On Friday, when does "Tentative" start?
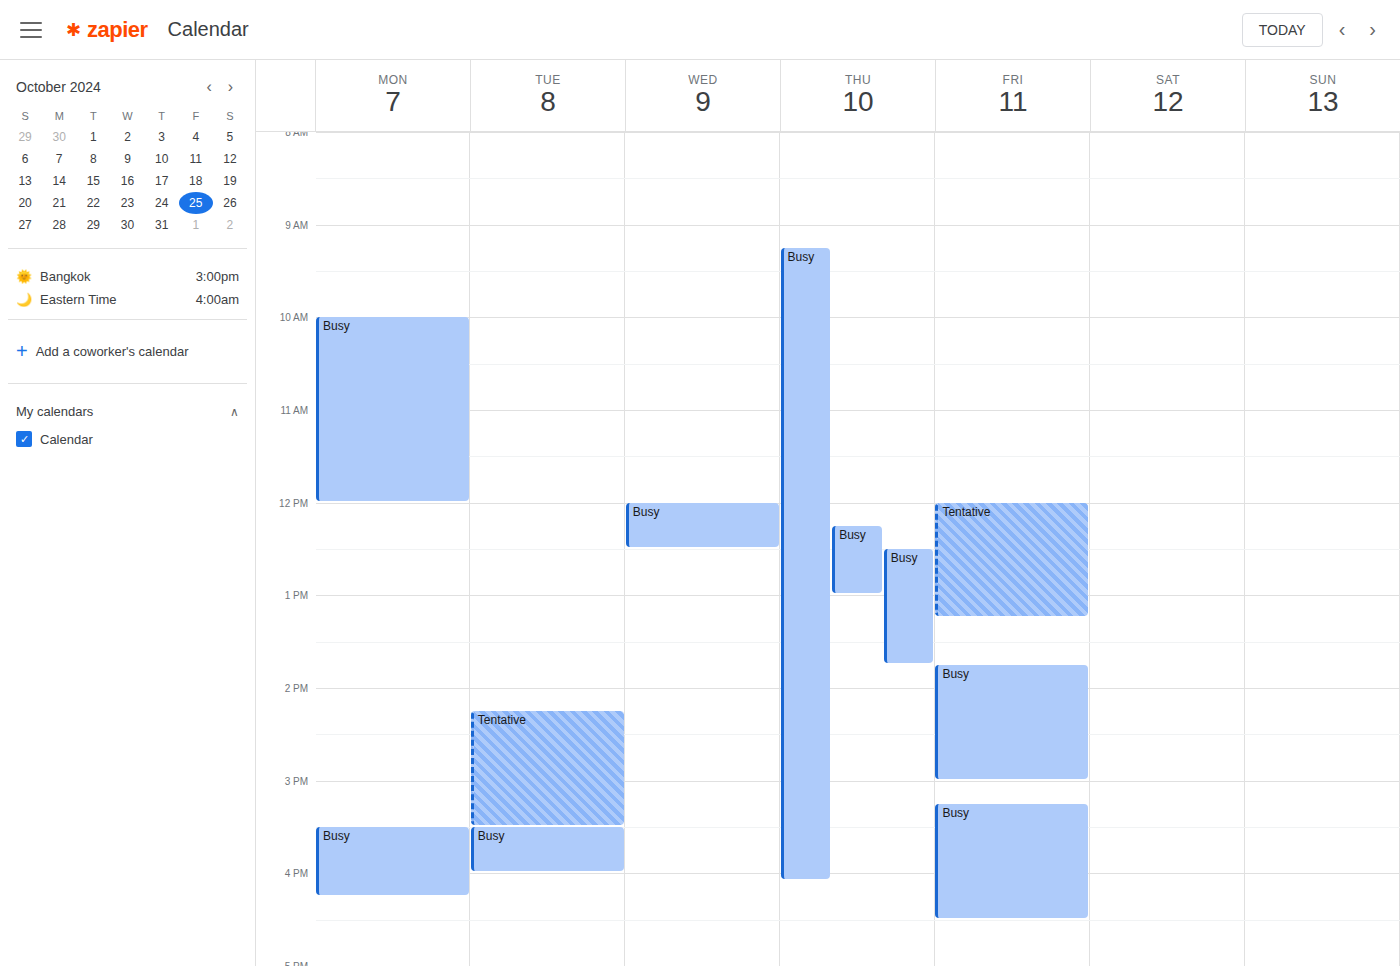
12:00 PM